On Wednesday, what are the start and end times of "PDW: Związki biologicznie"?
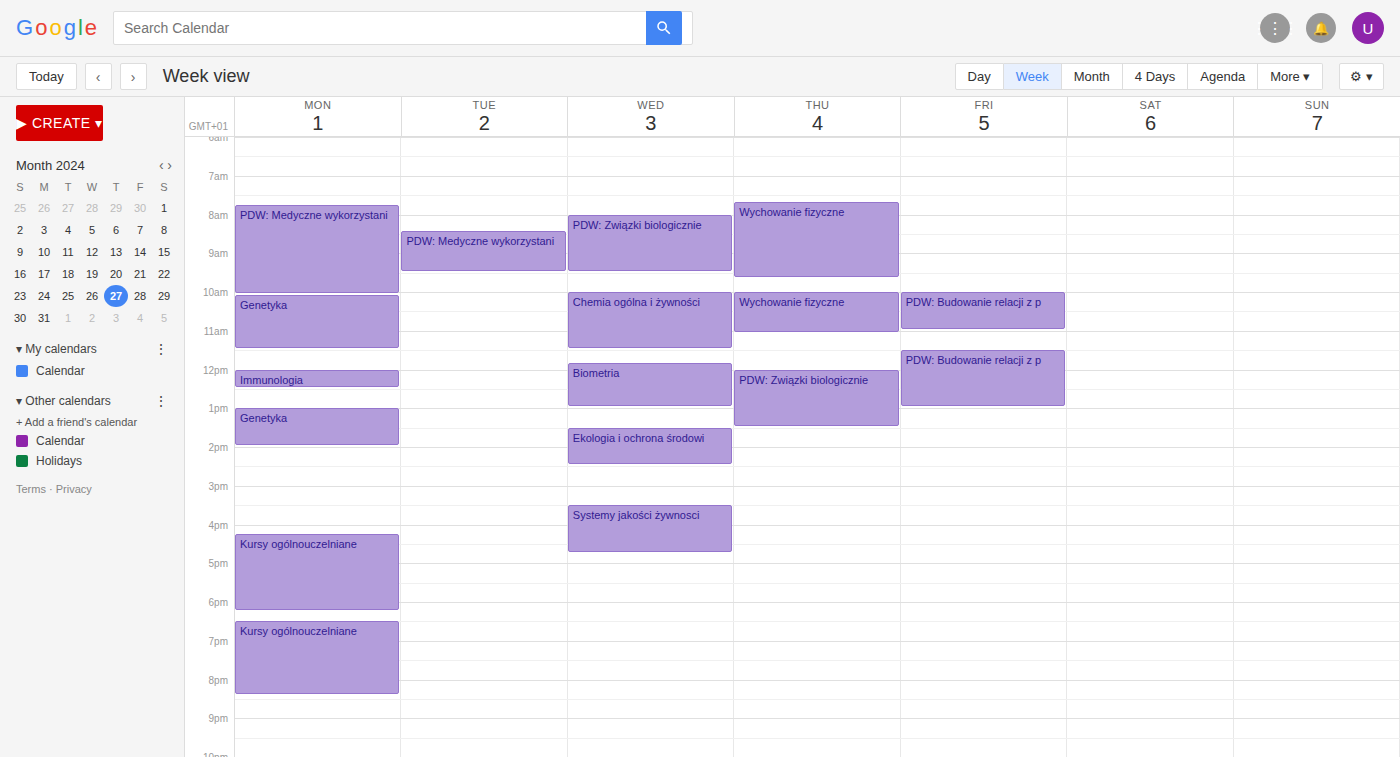
8:00 AM to 9:30 AM